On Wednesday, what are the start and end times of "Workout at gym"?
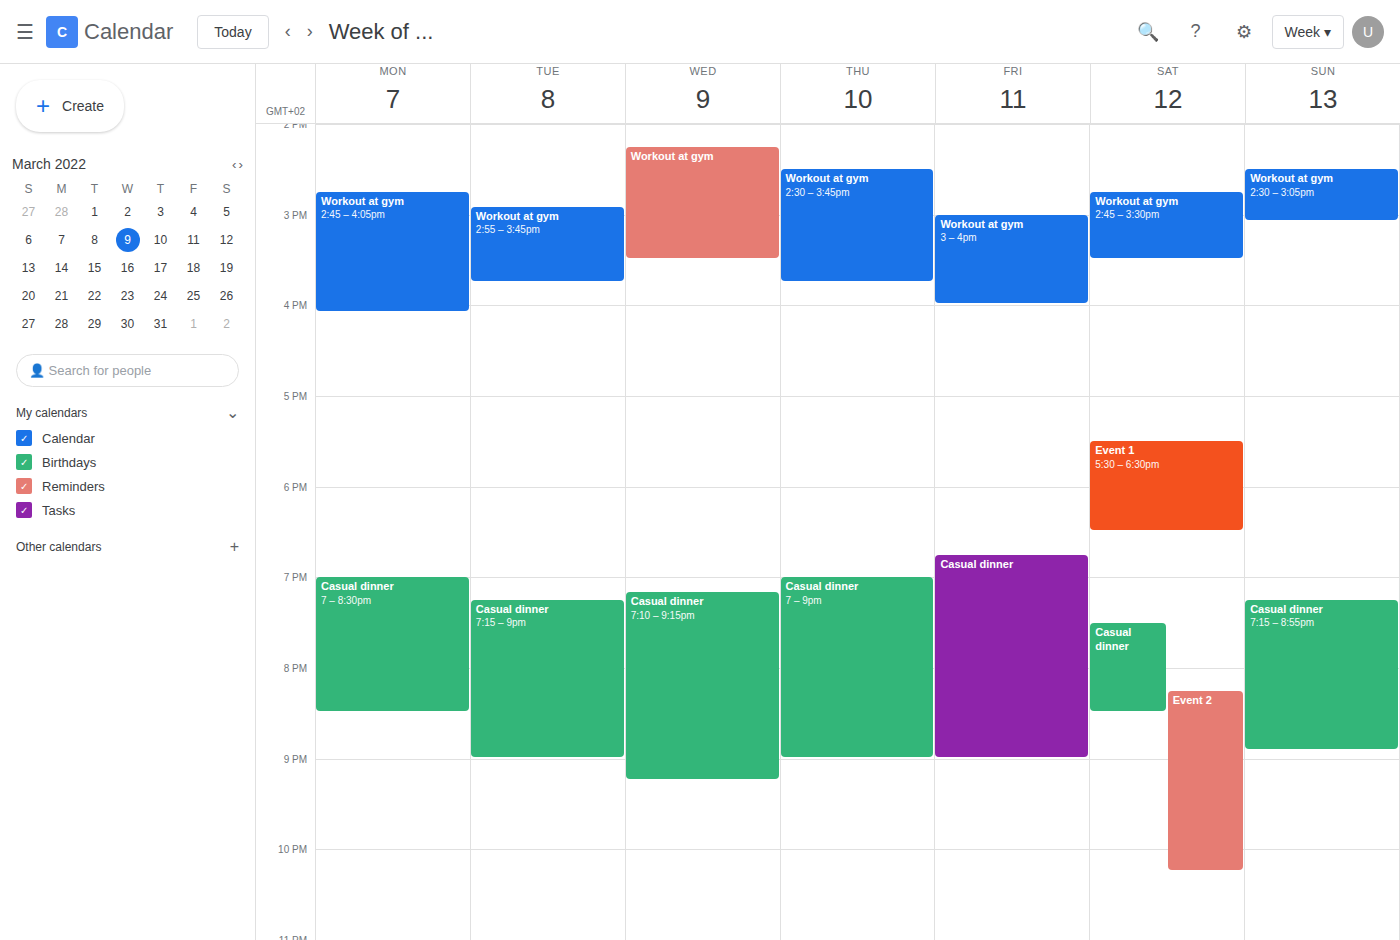
2:15 PM to 3:30 PM